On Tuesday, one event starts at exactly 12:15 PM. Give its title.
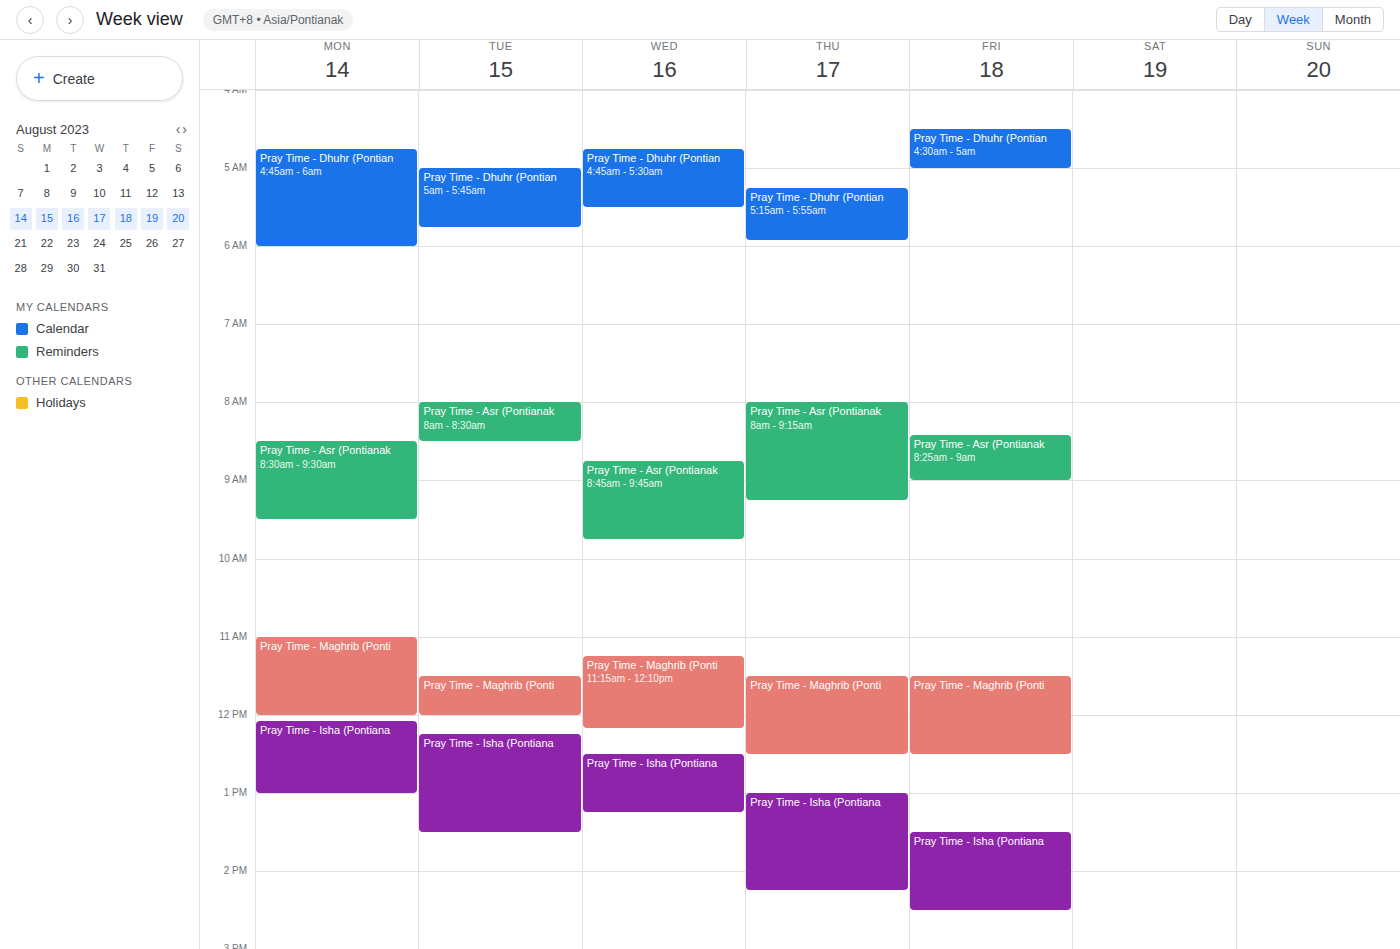
"Pray Time - Isha (Pontiana"